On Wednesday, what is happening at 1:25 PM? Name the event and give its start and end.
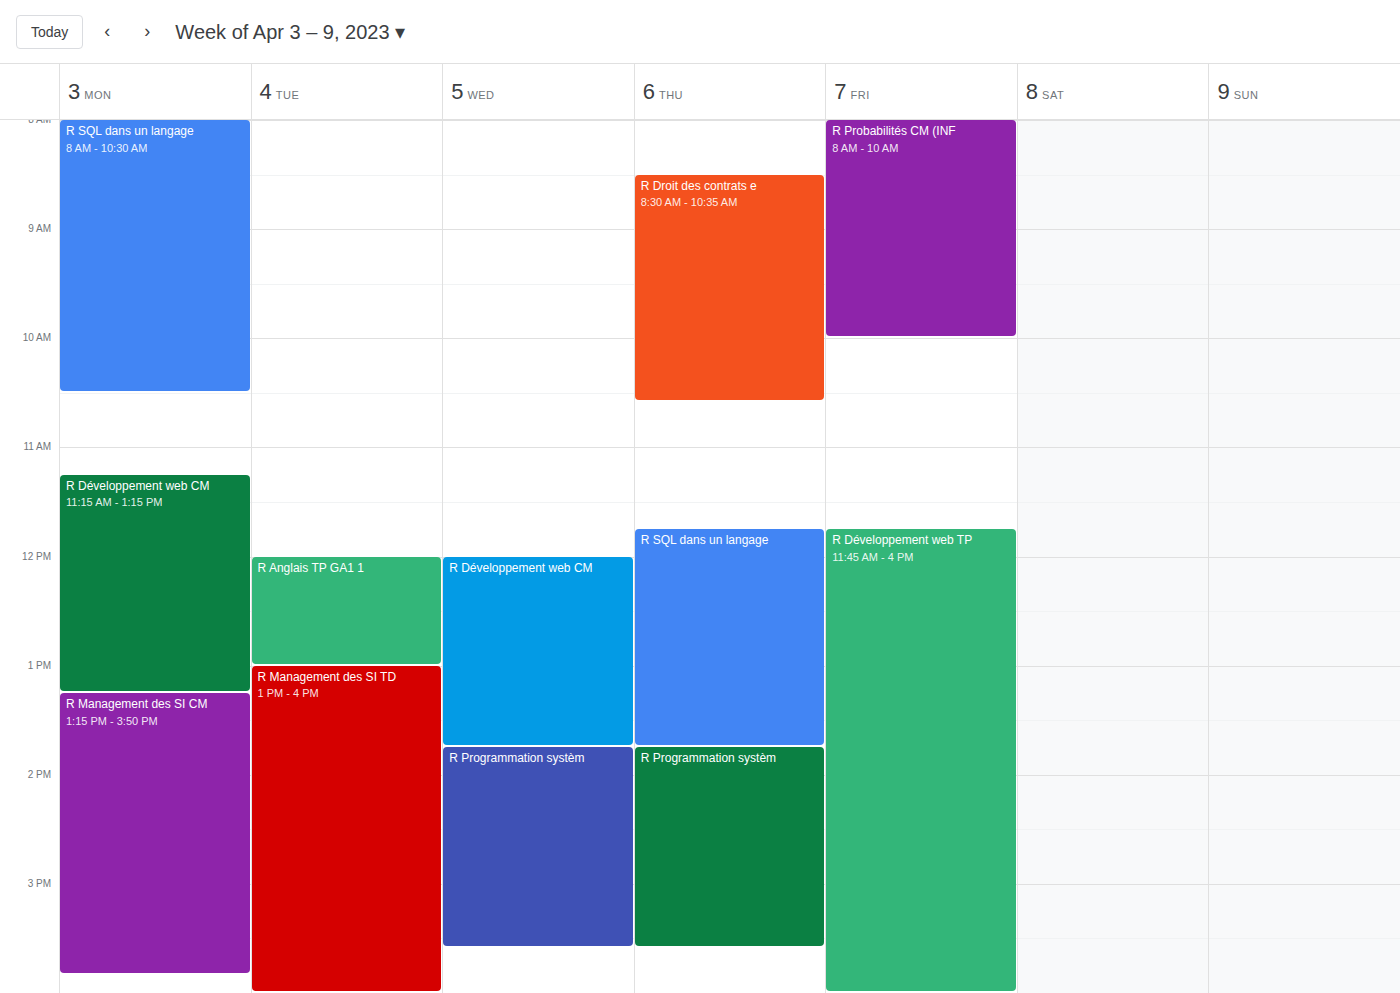
"R Développement web CM", 12:00 PM to 1:45 PM